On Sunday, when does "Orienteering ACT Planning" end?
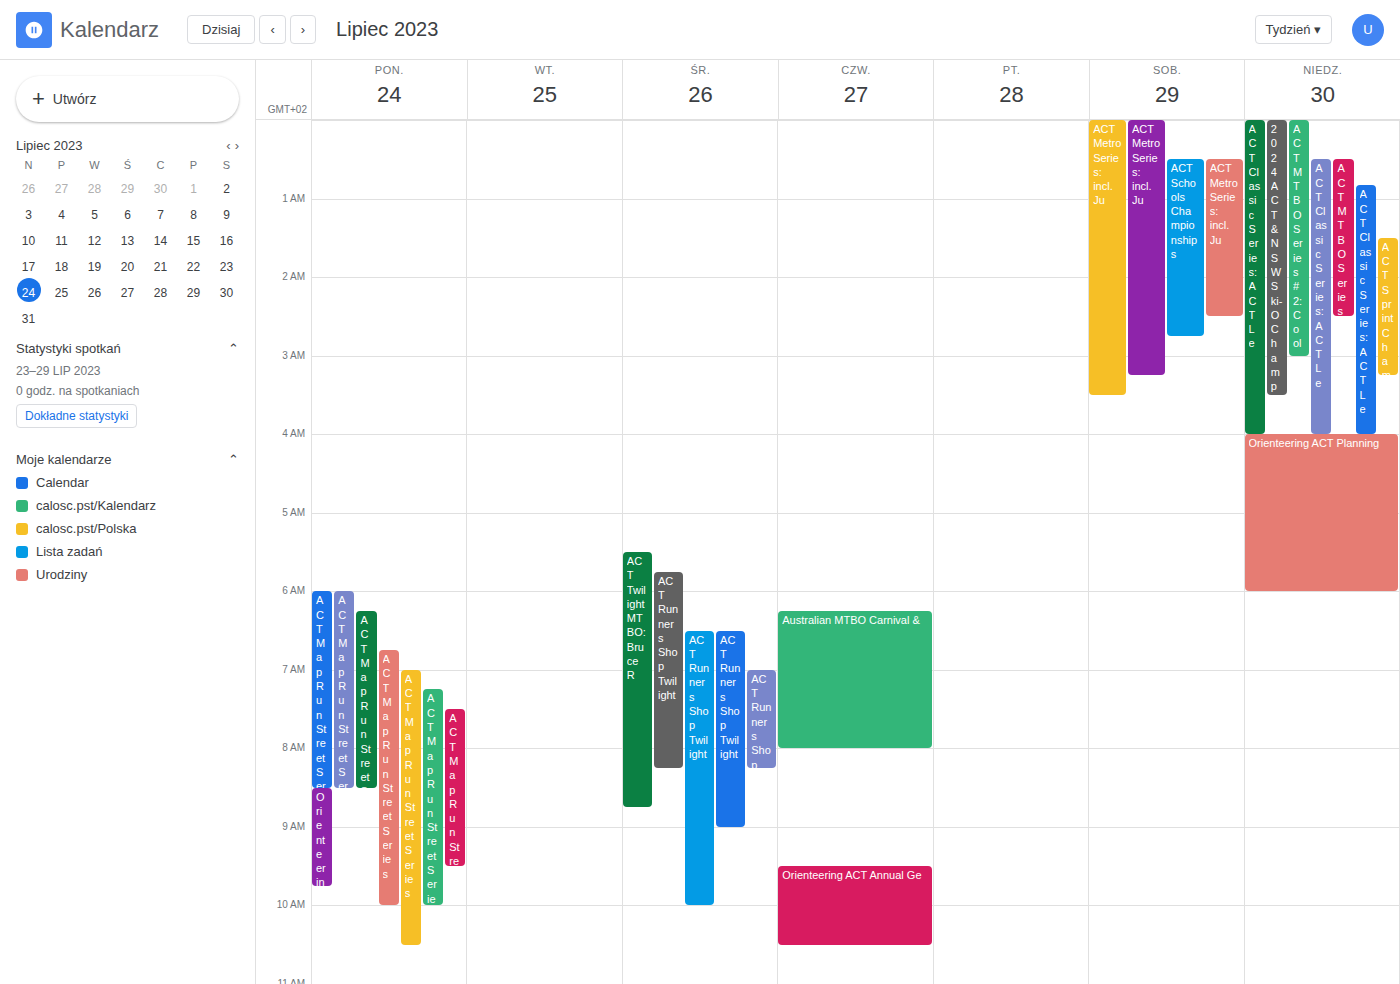
6:00 AM